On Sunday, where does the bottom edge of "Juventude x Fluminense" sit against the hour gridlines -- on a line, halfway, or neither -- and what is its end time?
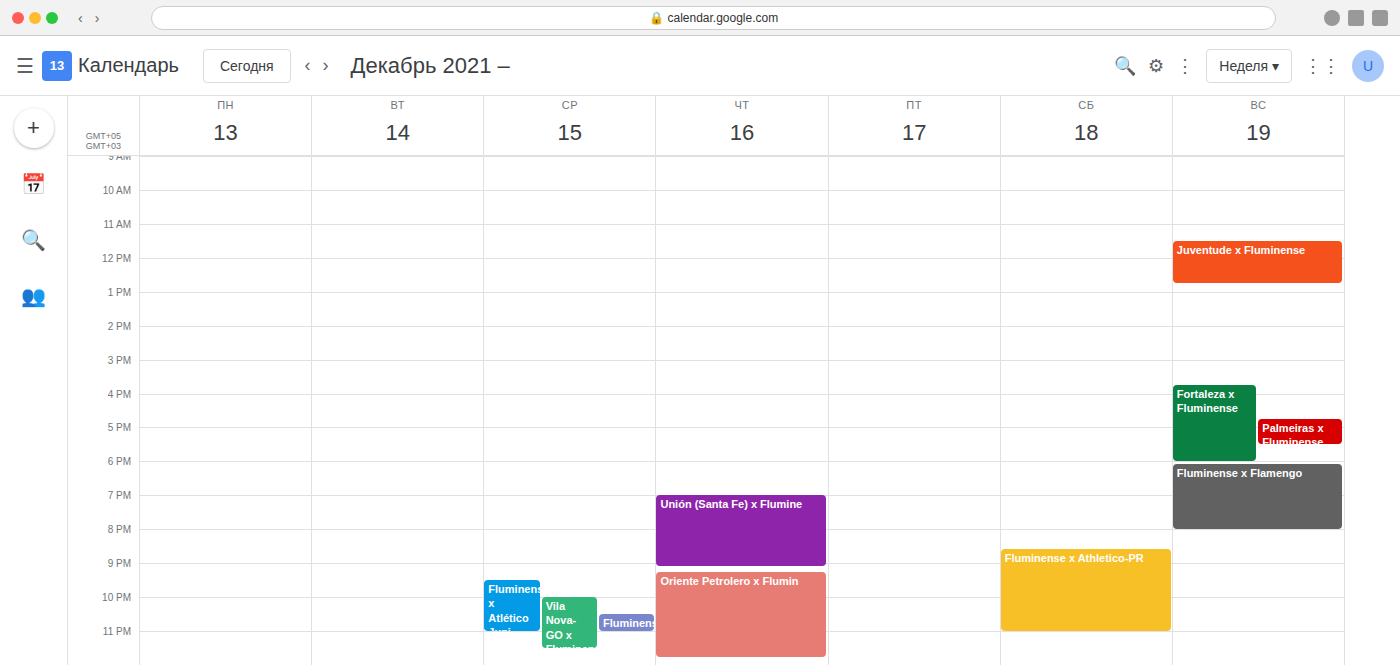
12:45 PM -- neither: three quarters of the way from the 12 PM line to the 1 PM line.